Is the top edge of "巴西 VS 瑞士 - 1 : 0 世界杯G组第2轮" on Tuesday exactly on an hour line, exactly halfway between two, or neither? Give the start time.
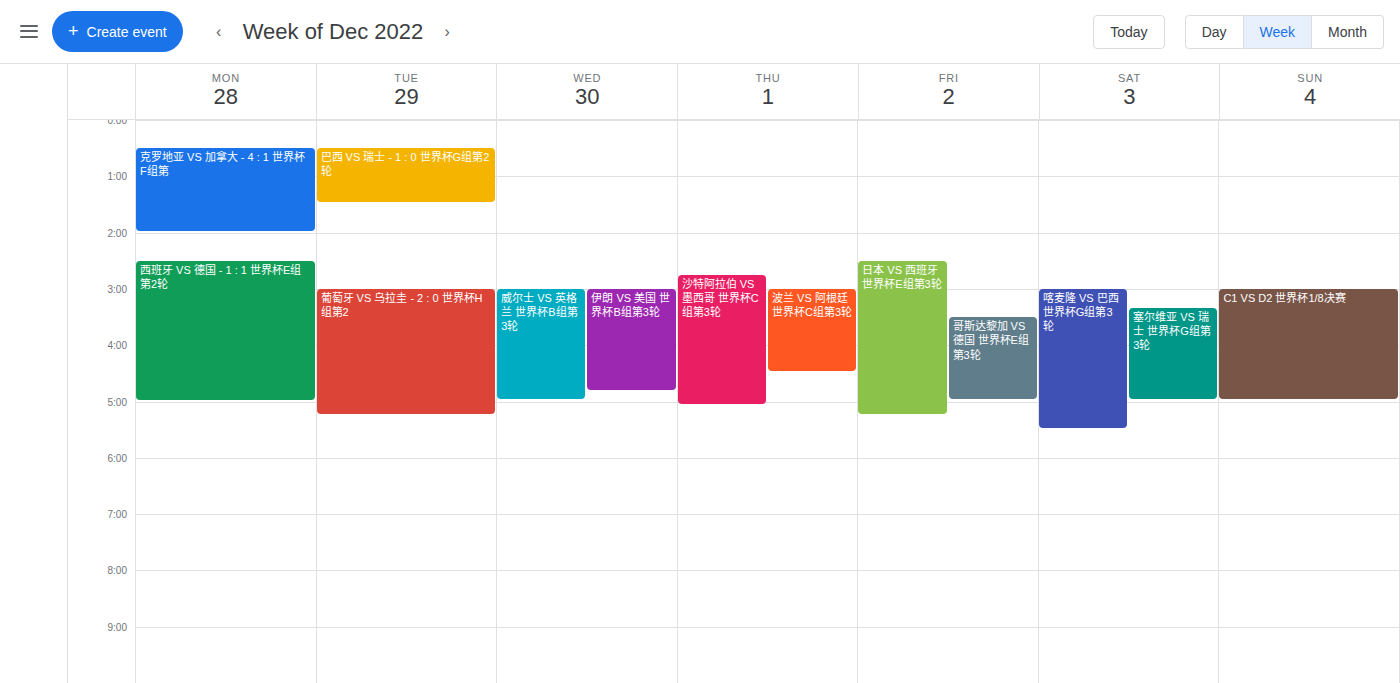
00:30 -- halfway between the 00:00 and 01:00 lines.